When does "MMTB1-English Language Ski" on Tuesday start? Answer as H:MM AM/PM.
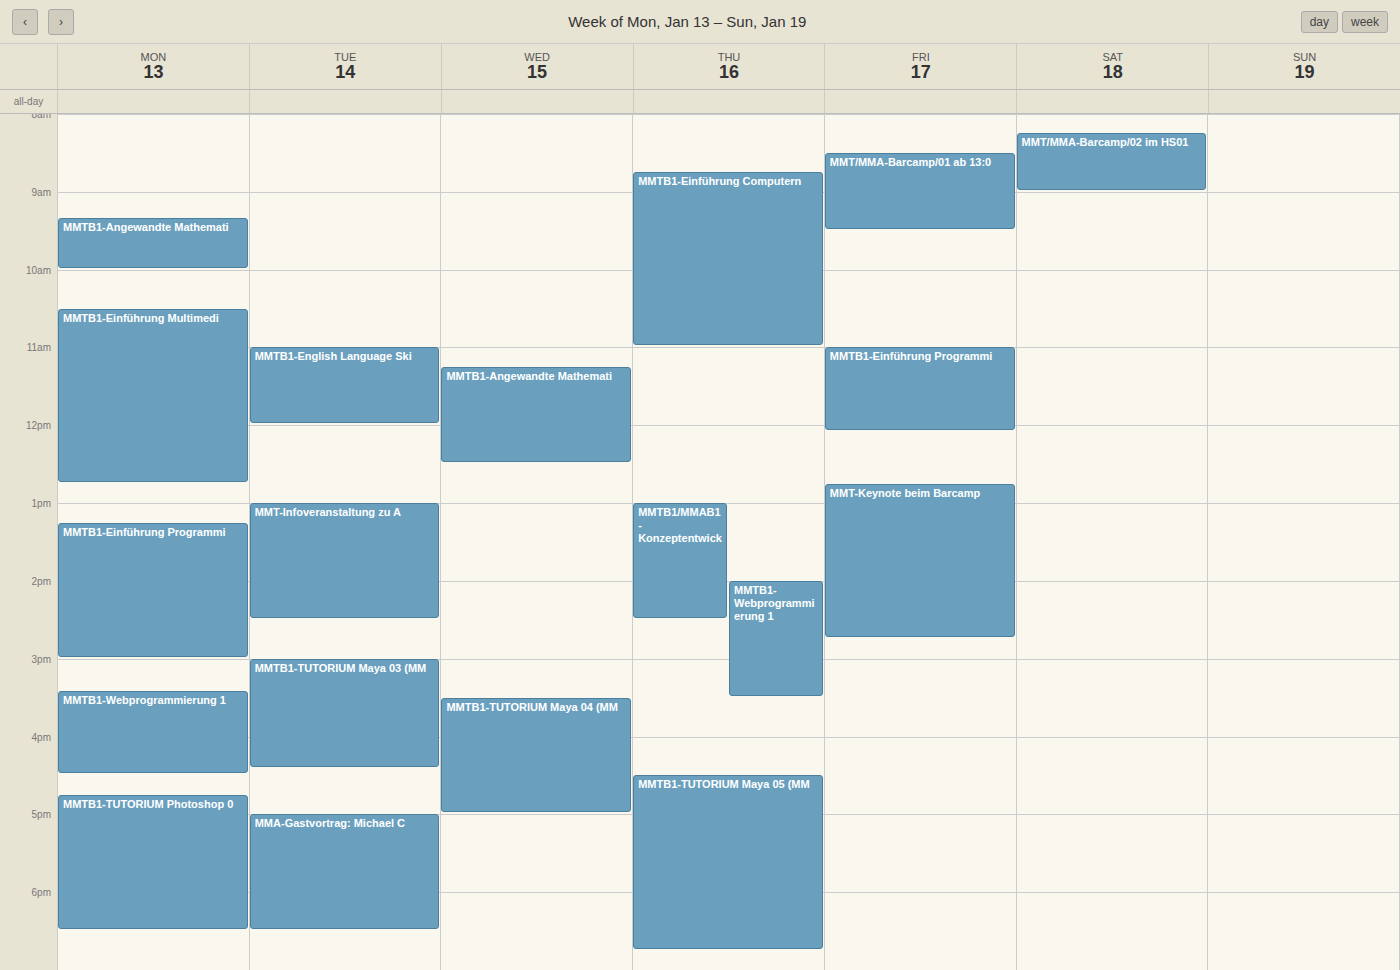
11:00 AM